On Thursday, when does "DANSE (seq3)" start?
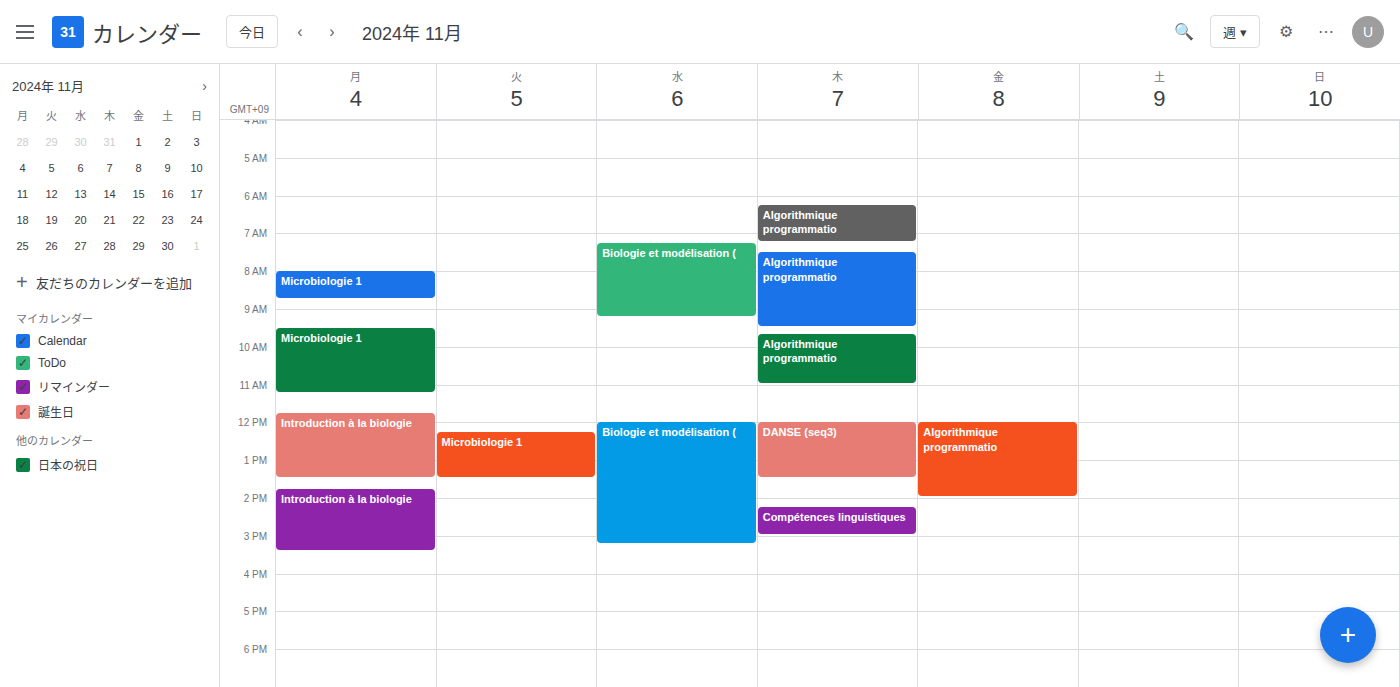
12:00 PM